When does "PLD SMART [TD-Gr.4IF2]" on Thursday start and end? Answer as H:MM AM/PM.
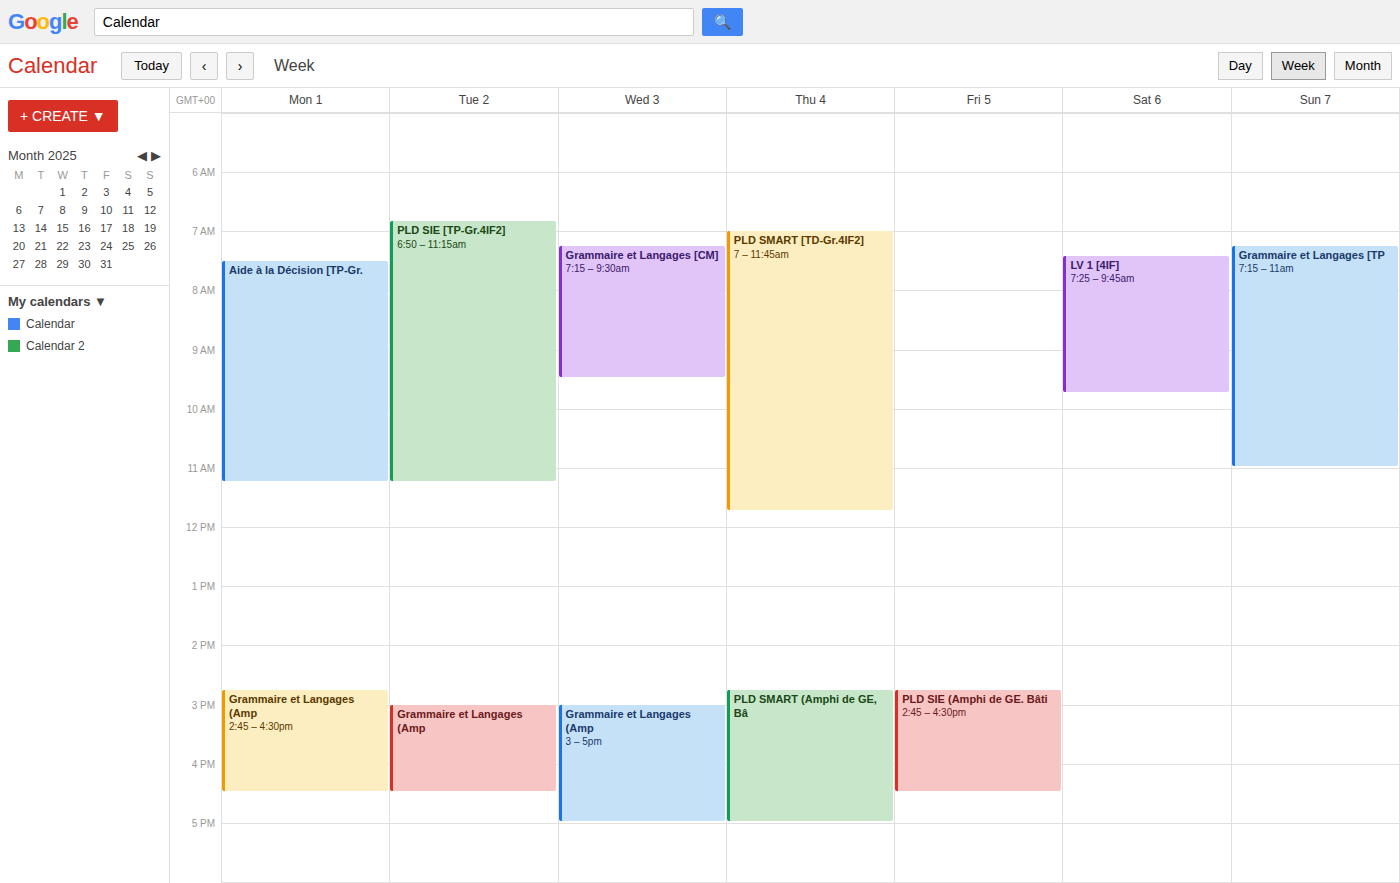
7:00 AM to 11:45 AM